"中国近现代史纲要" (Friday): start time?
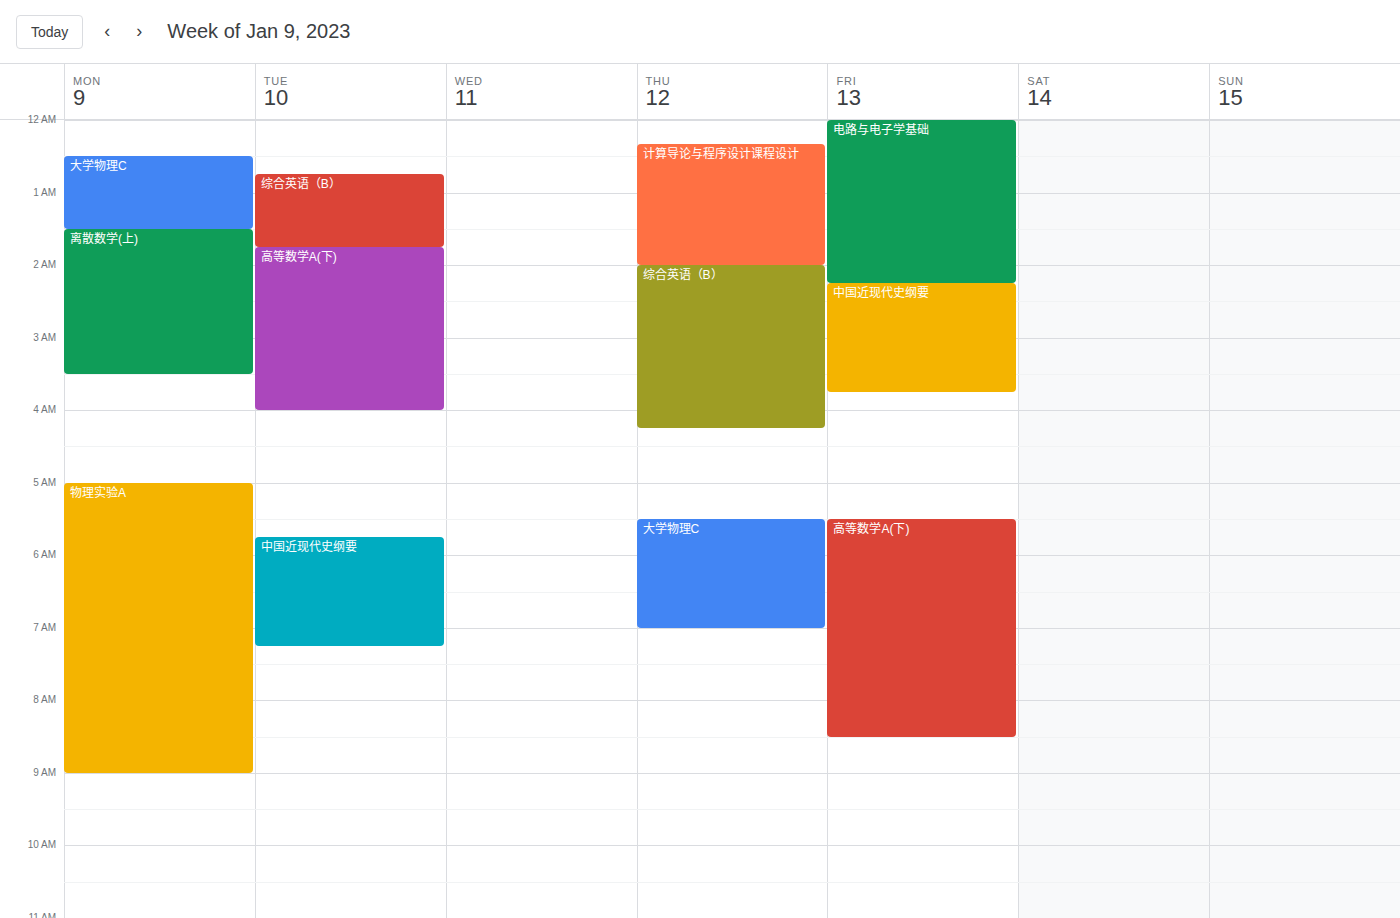
2:15 AM